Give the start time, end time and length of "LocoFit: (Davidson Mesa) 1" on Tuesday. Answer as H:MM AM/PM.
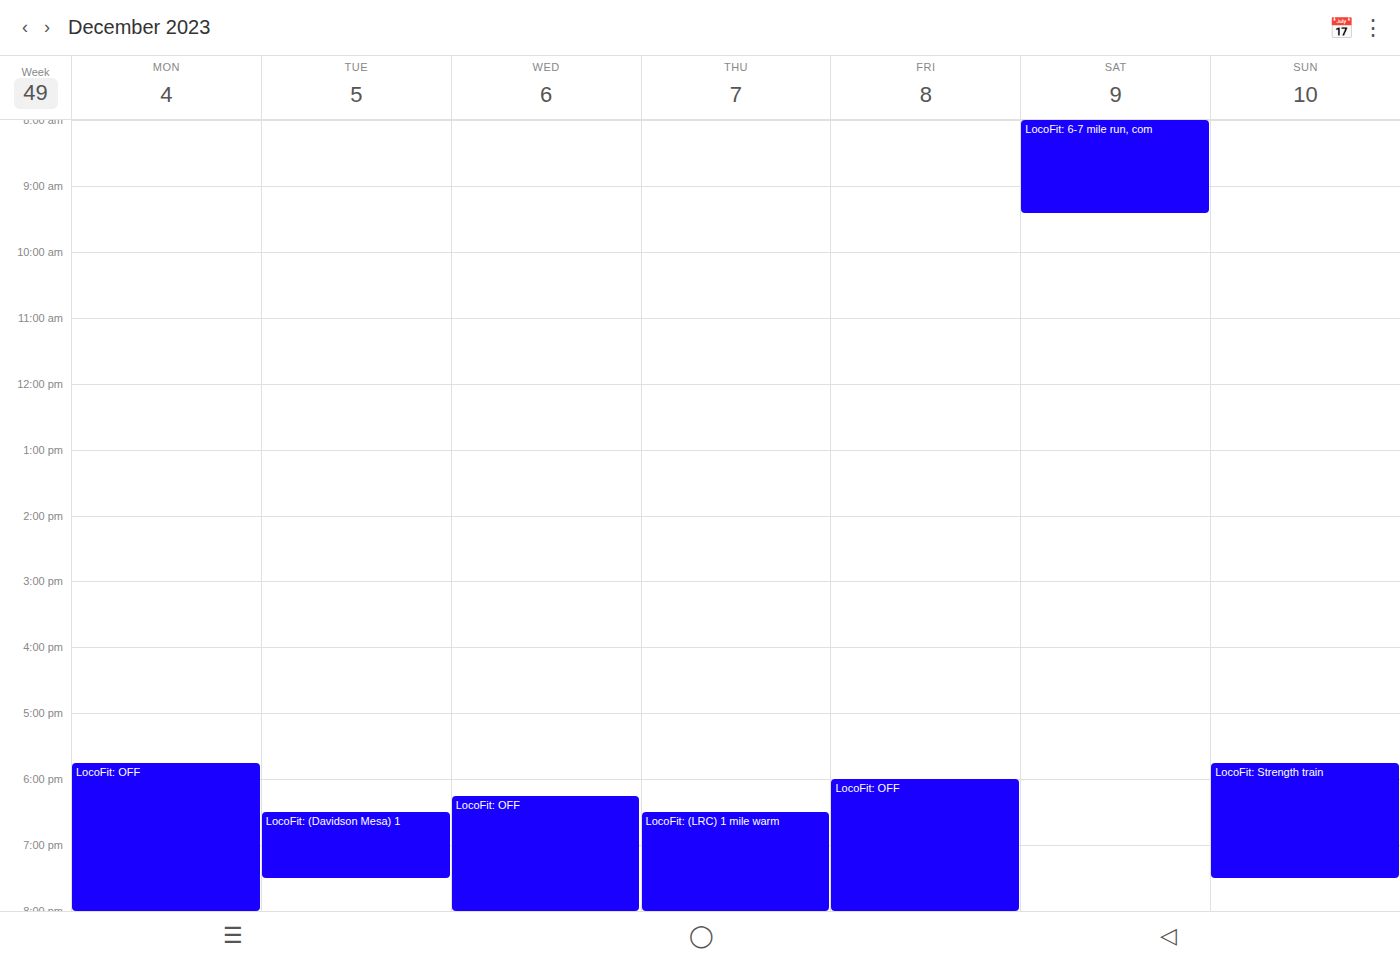
6:30 PM to 7:30 PM, 1 hour